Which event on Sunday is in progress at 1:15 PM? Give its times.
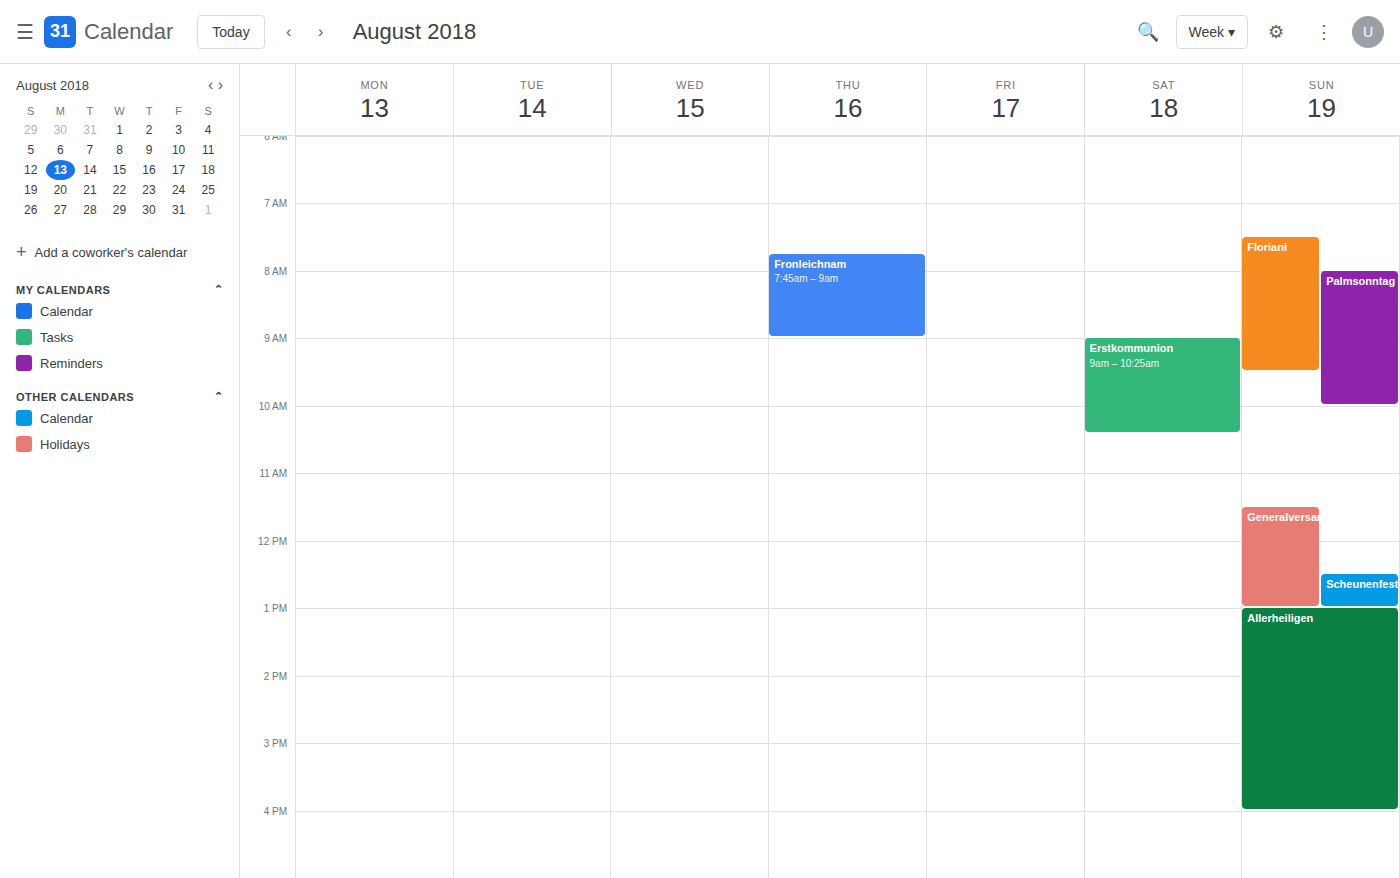
"Allerheiligen", 1:00 PM to 4:00 PM